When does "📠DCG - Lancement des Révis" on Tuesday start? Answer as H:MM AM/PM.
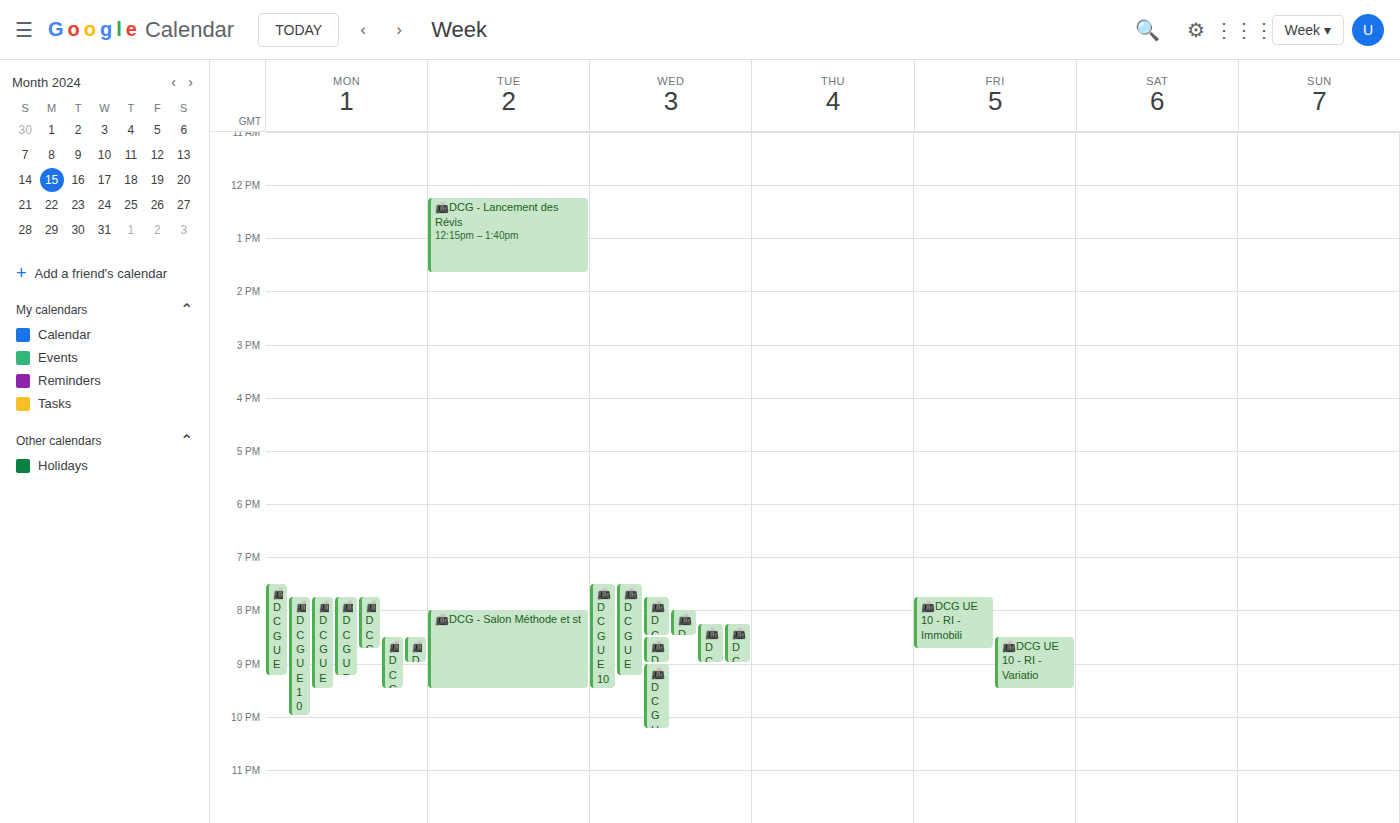
12:15 PM